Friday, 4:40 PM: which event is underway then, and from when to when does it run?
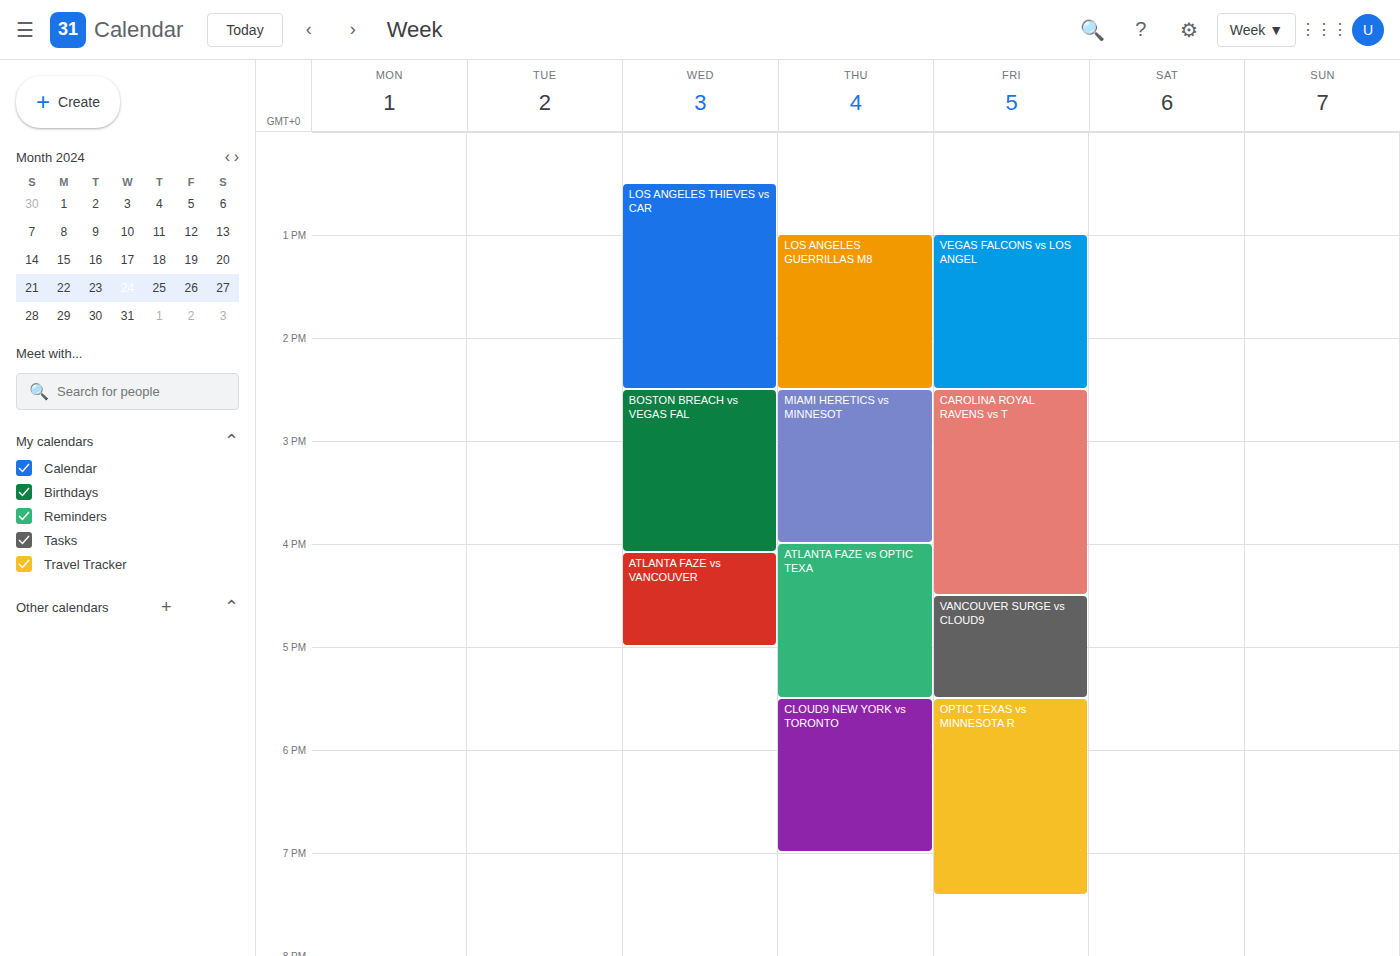
"VANCOUVER SURGE vs CLOUD9", 4:30 PM to 5:30 PM